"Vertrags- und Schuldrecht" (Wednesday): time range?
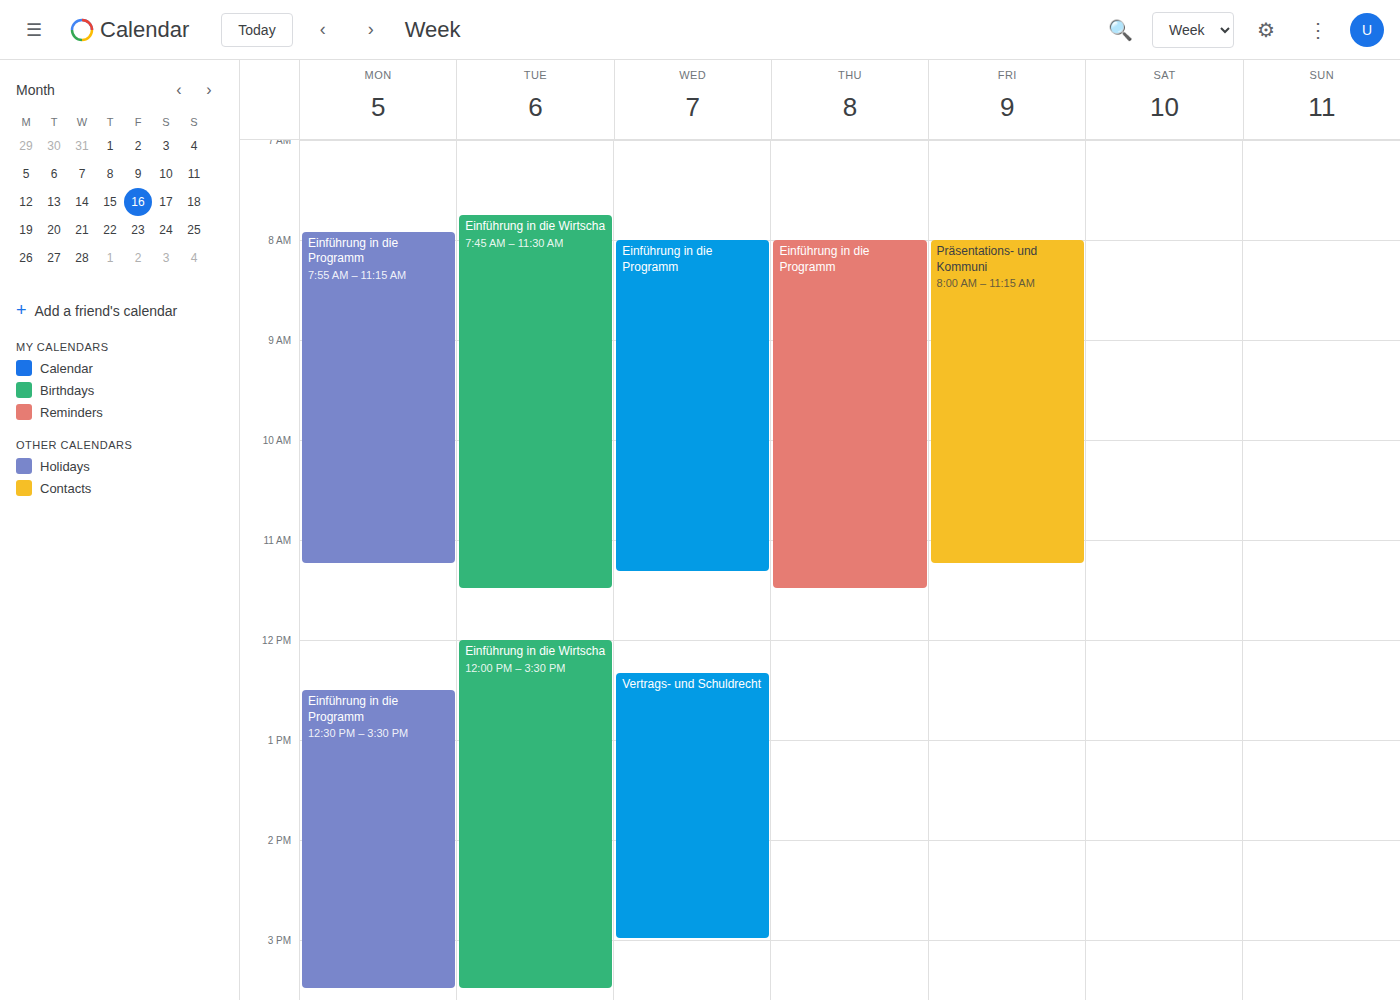
12:20 PM to 3:00 PM